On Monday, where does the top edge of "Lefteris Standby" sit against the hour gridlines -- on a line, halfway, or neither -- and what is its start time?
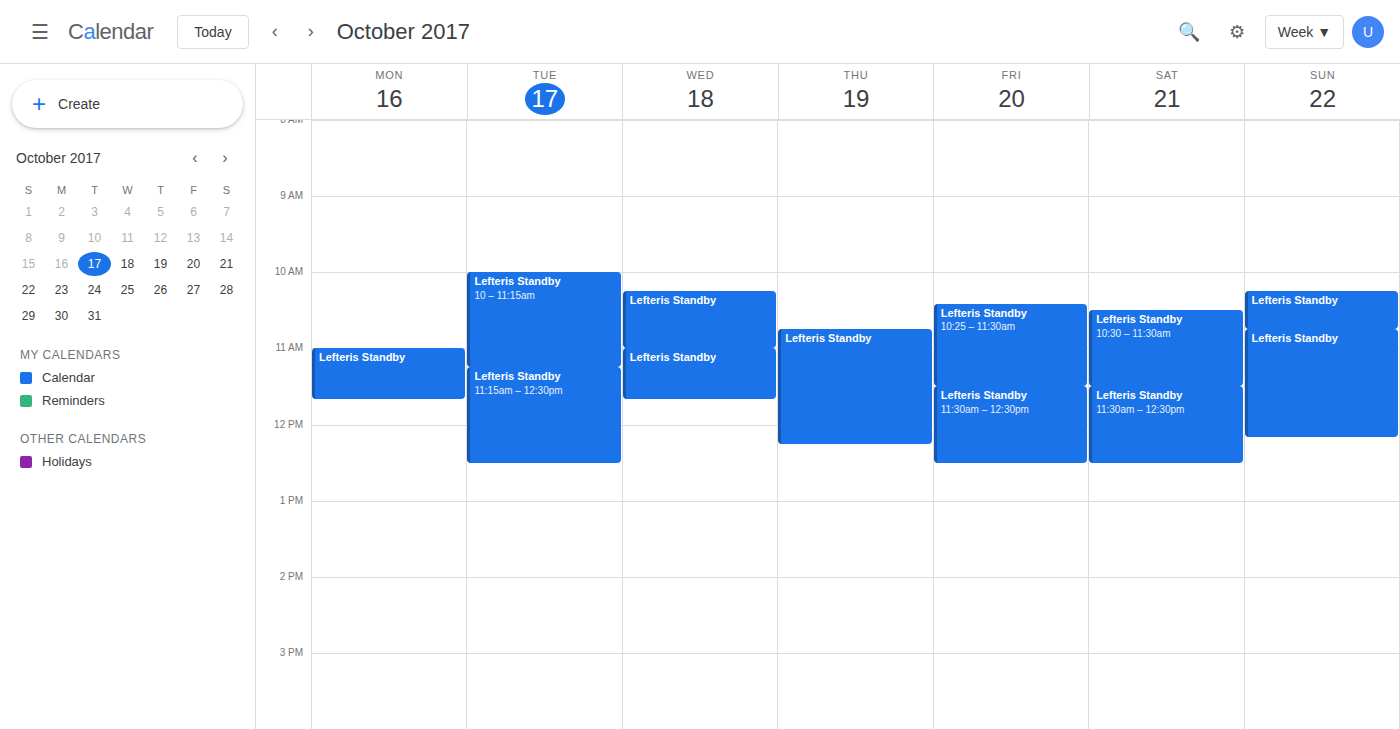
11:00 AM -- exactly on the 11 AM line.